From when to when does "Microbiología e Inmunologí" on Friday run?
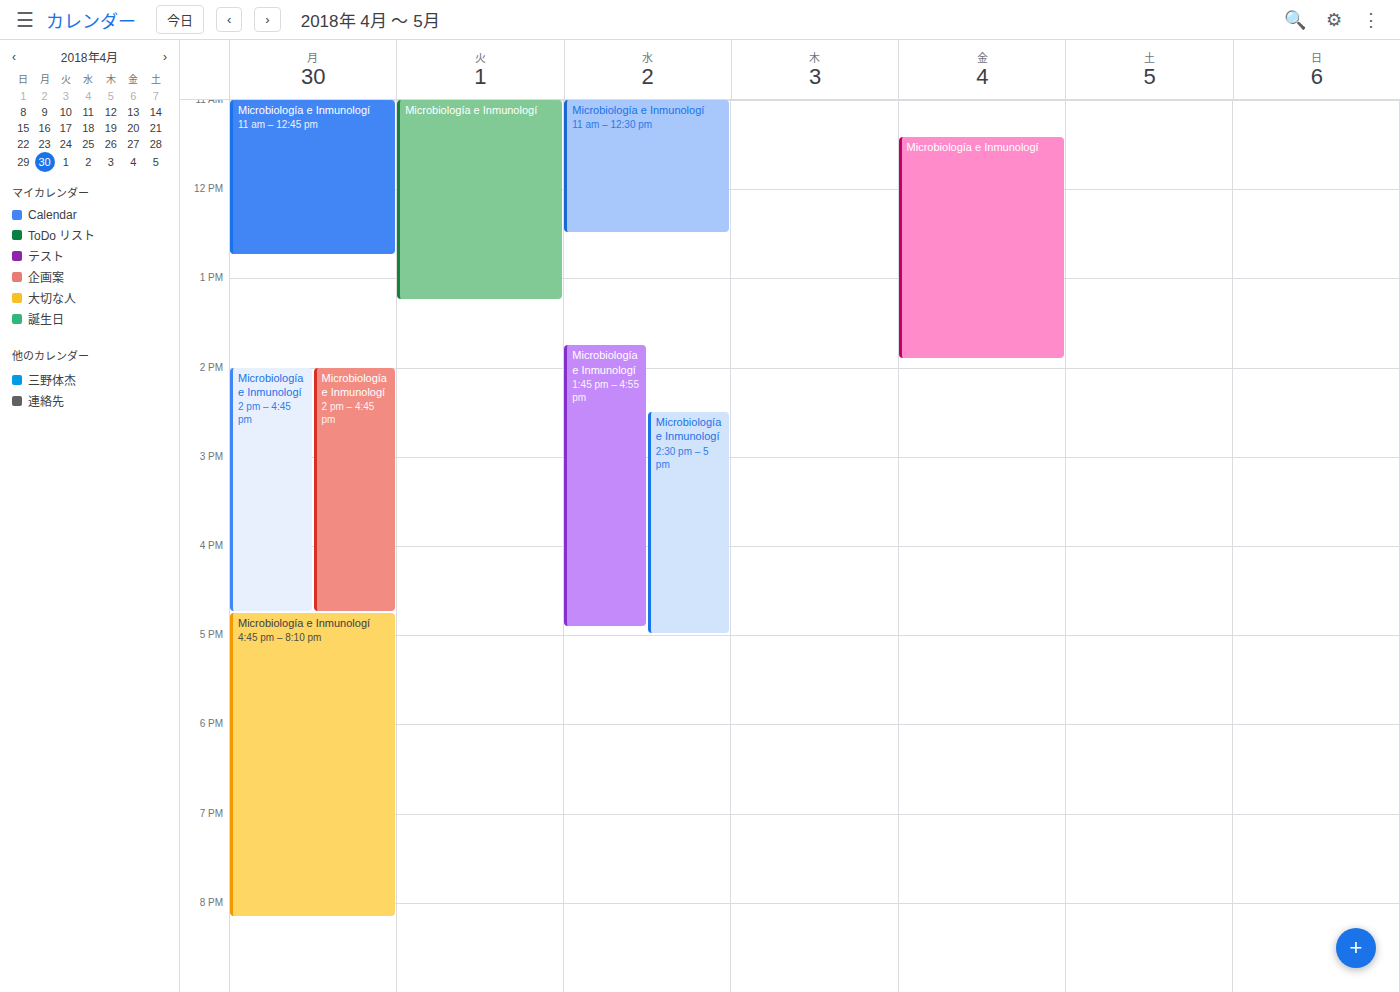
11:25 to 13:55